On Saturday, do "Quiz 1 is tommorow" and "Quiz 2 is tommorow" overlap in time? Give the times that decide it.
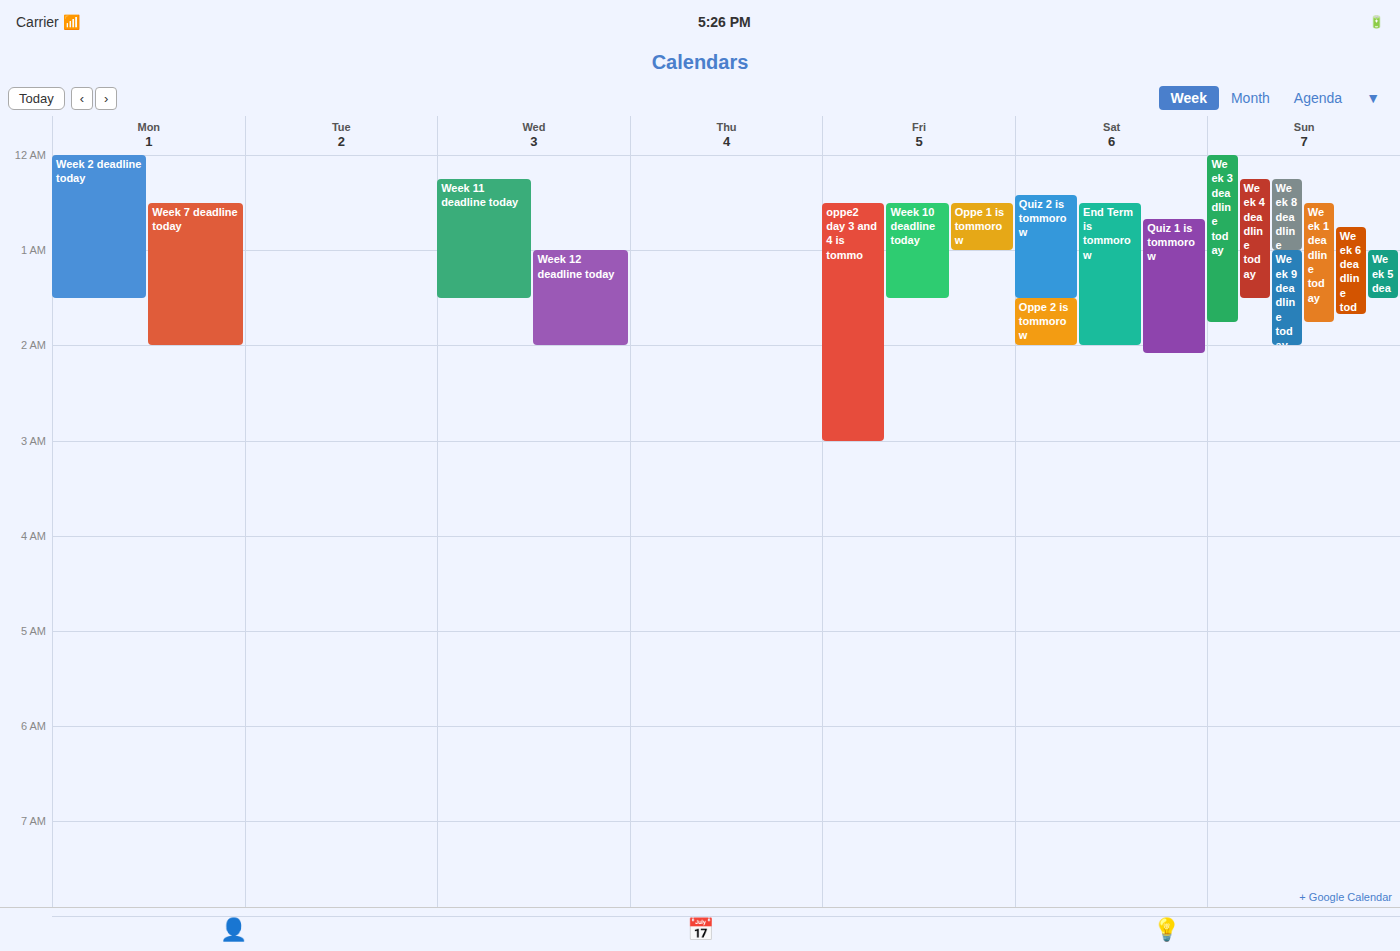
"Quiz 1 is tommorow" starts at 12:40 AM, before "Quiz 2 is tommorow" ends at 1:30 AM -- they overlap.